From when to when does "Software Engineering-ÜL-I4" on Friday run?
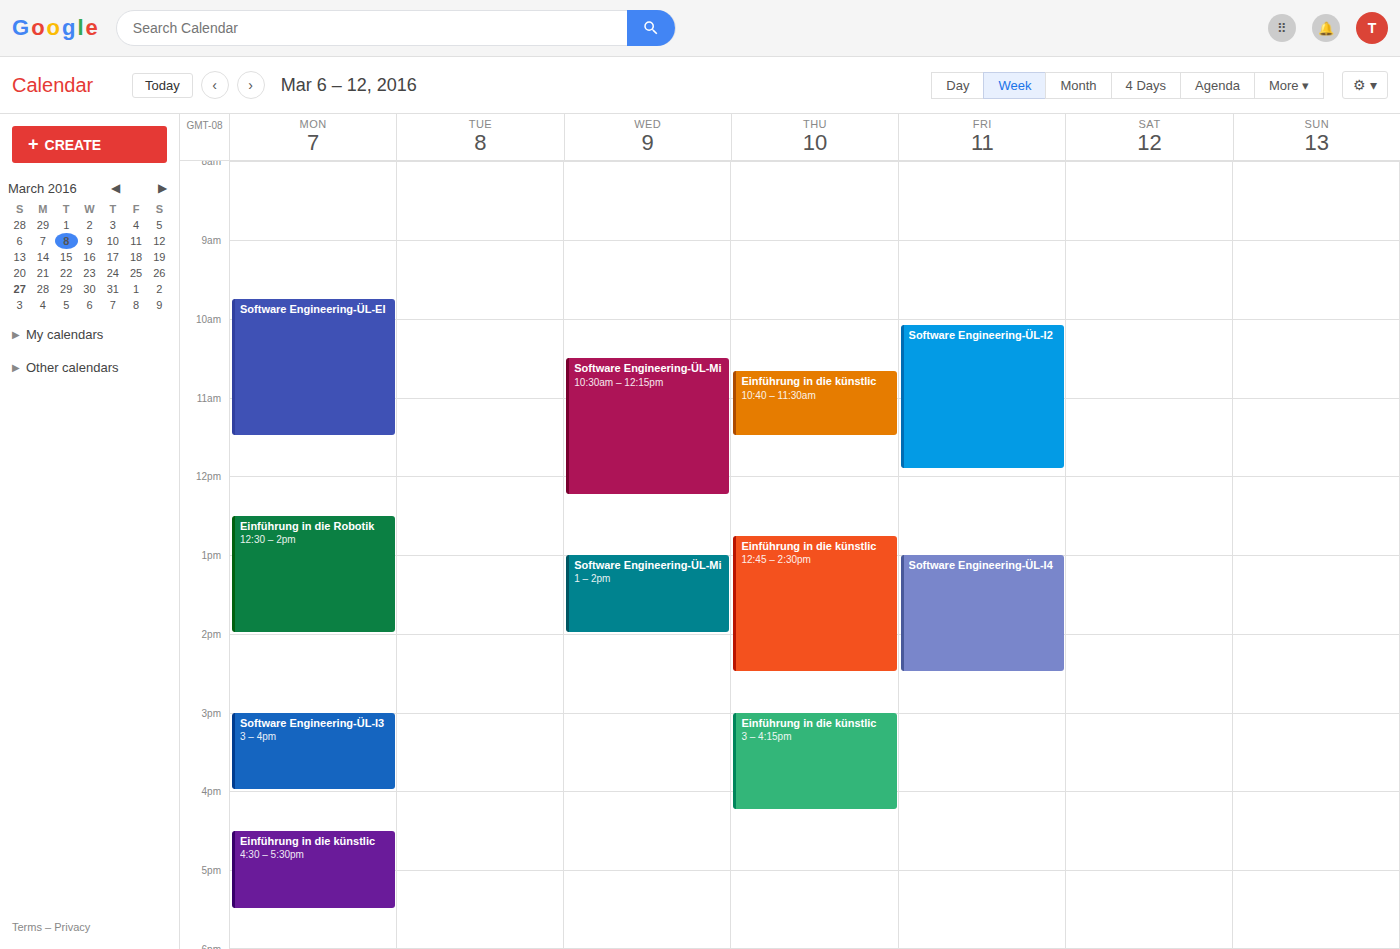
1:00 PM to 2:30 PM